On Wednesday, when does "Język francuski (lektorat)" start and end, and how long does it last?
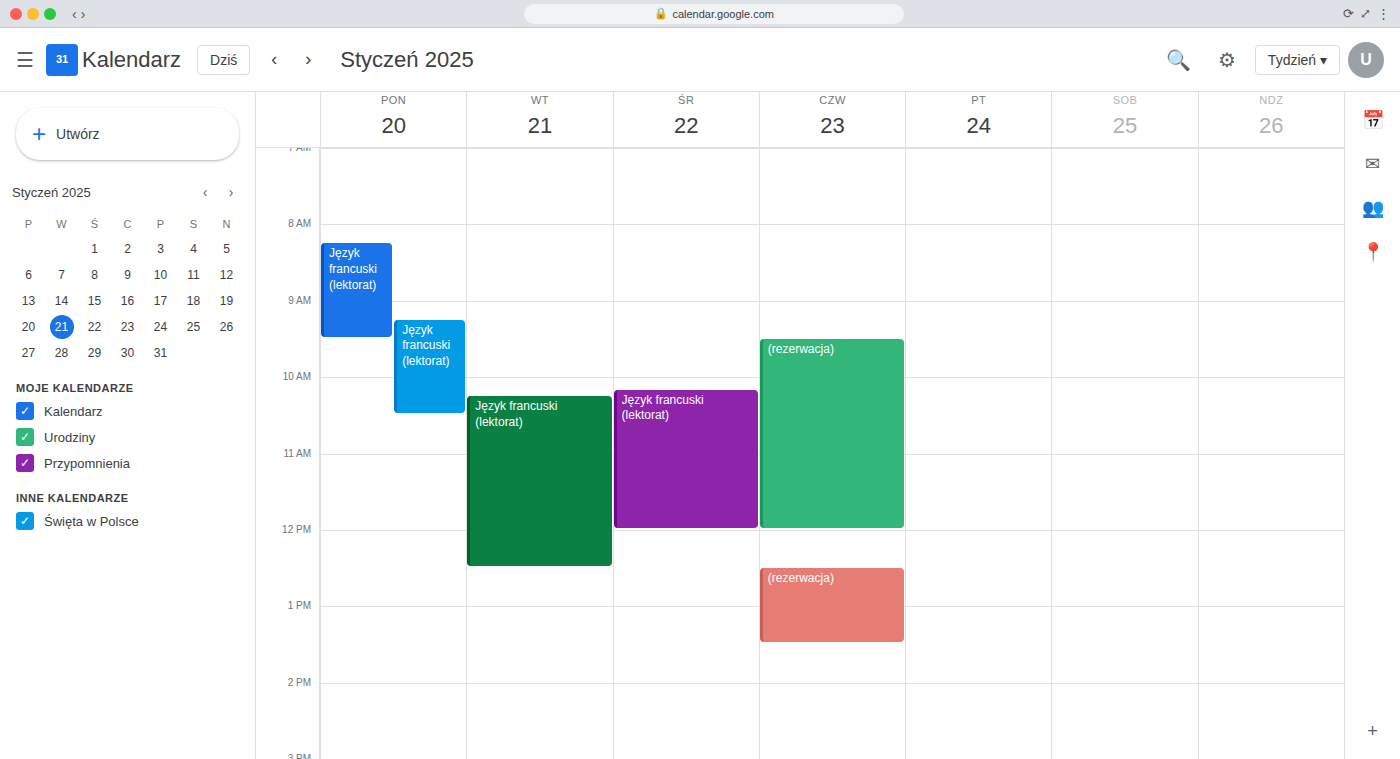
10:10 AM to 12:00 PM, 1 hour 50 minutes